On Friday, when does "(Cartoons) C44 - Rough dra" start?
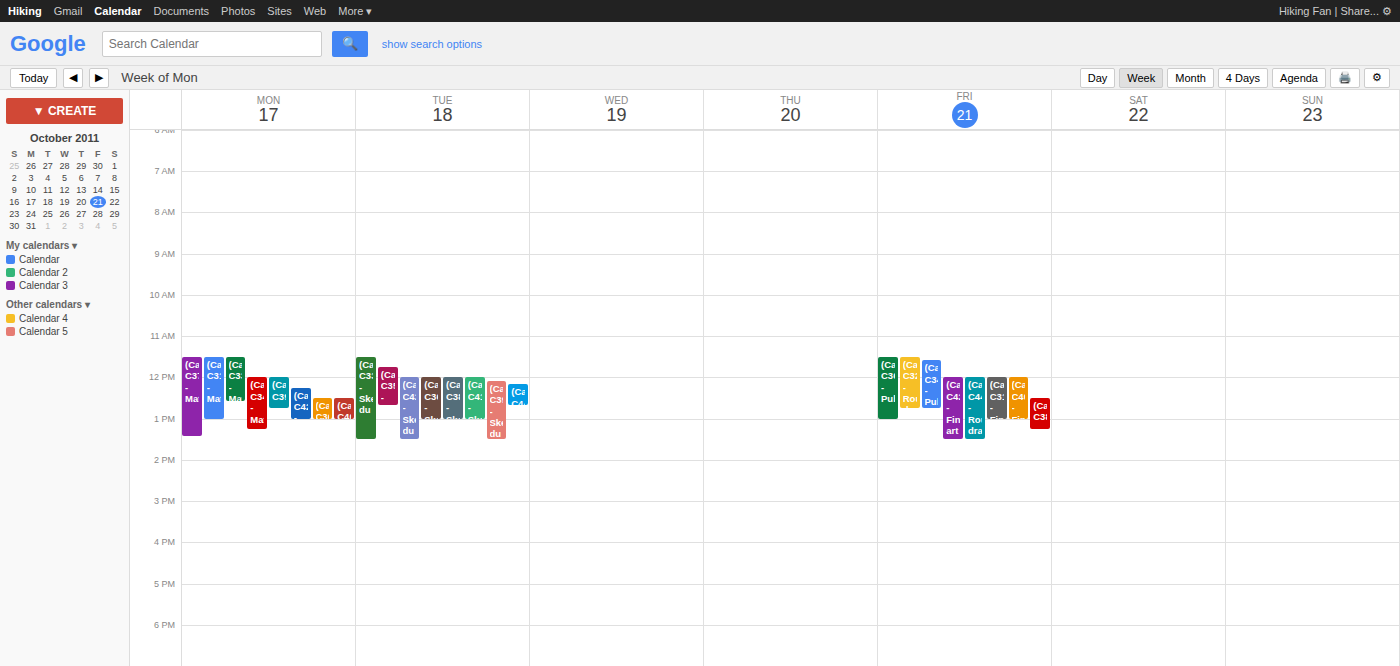
12:00 PM